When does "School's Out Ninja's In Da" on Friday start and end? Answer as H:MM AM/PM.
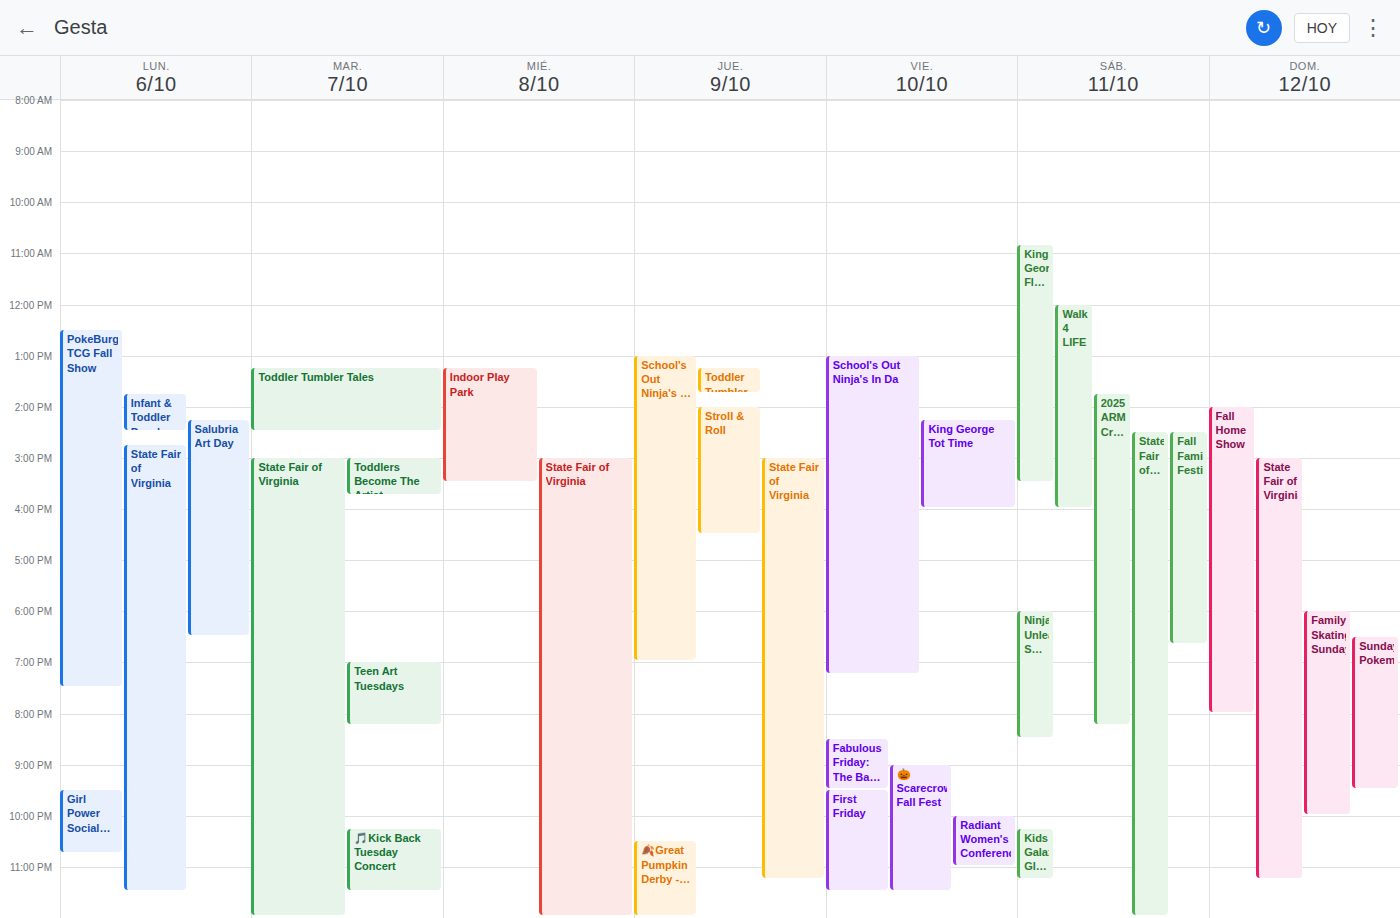
1:00 PM to 7:15 PM